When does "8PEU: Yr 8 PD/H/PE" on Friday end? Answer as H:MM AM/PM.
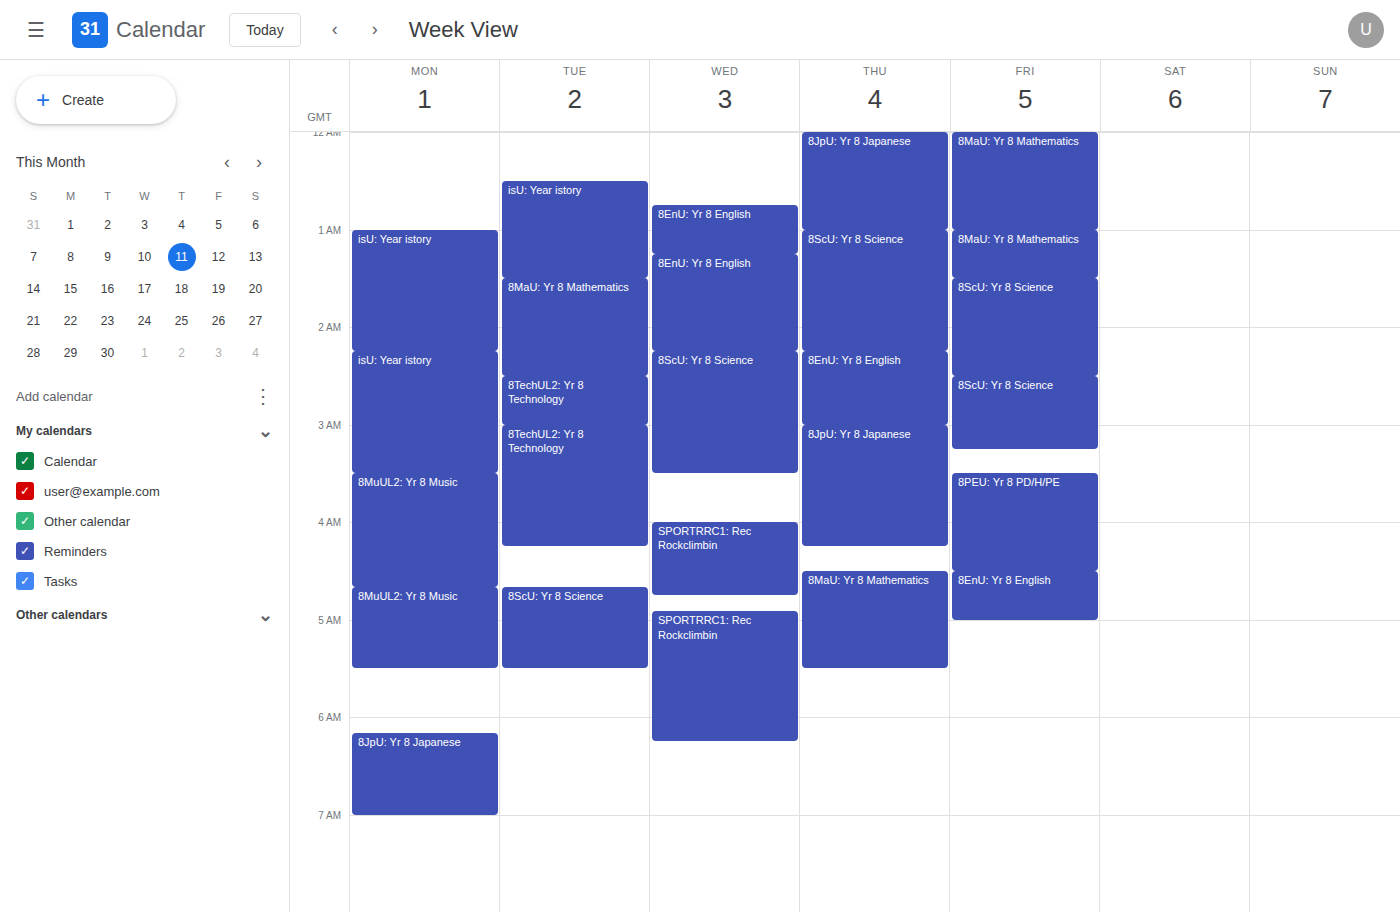
4:30 AM